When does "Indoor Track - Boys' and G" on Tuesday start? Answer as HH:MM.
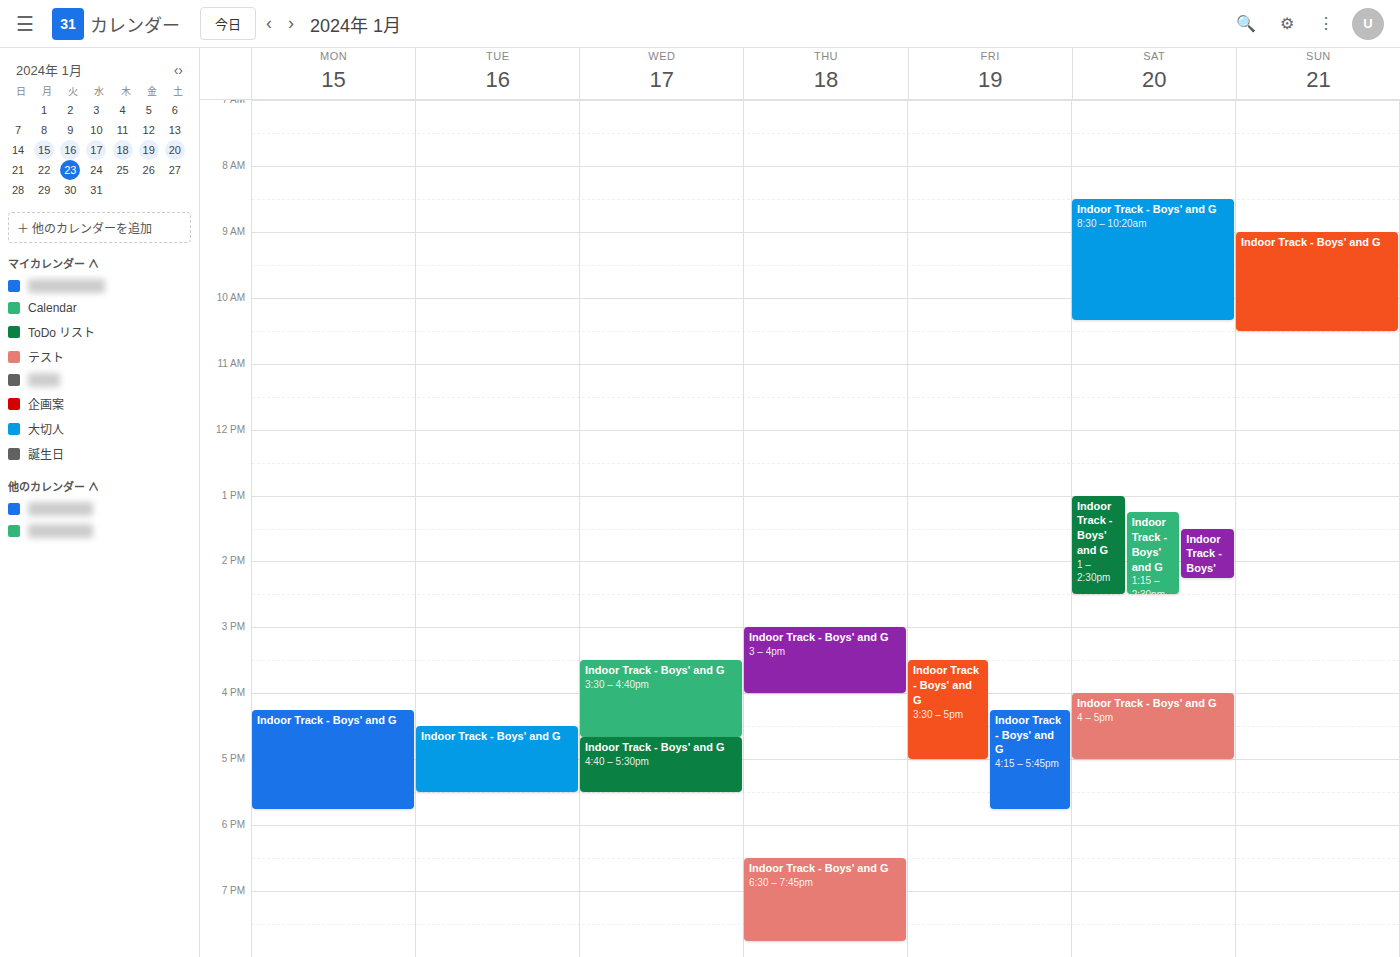
16:30